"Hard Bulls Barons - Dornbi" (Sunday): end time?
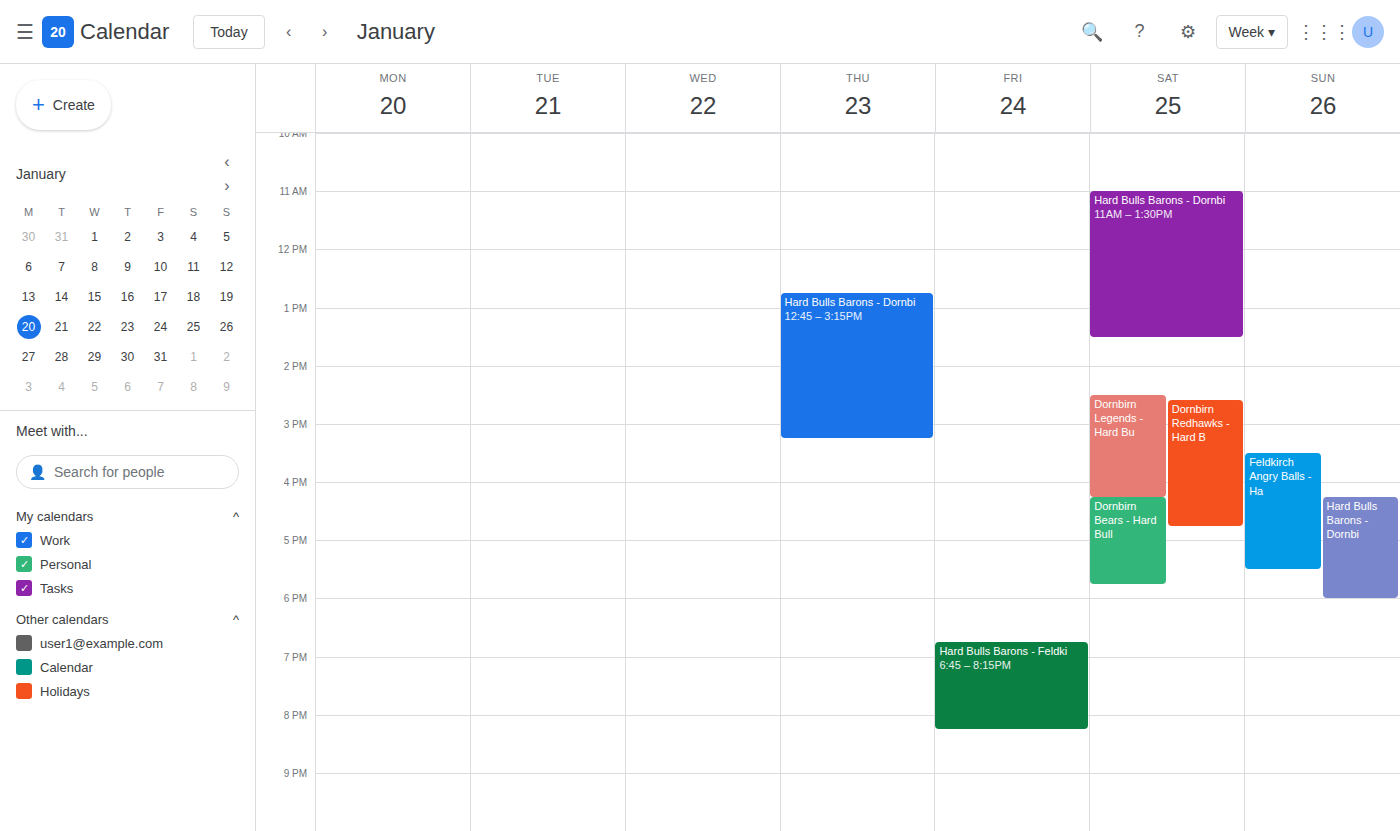
6:00 PM